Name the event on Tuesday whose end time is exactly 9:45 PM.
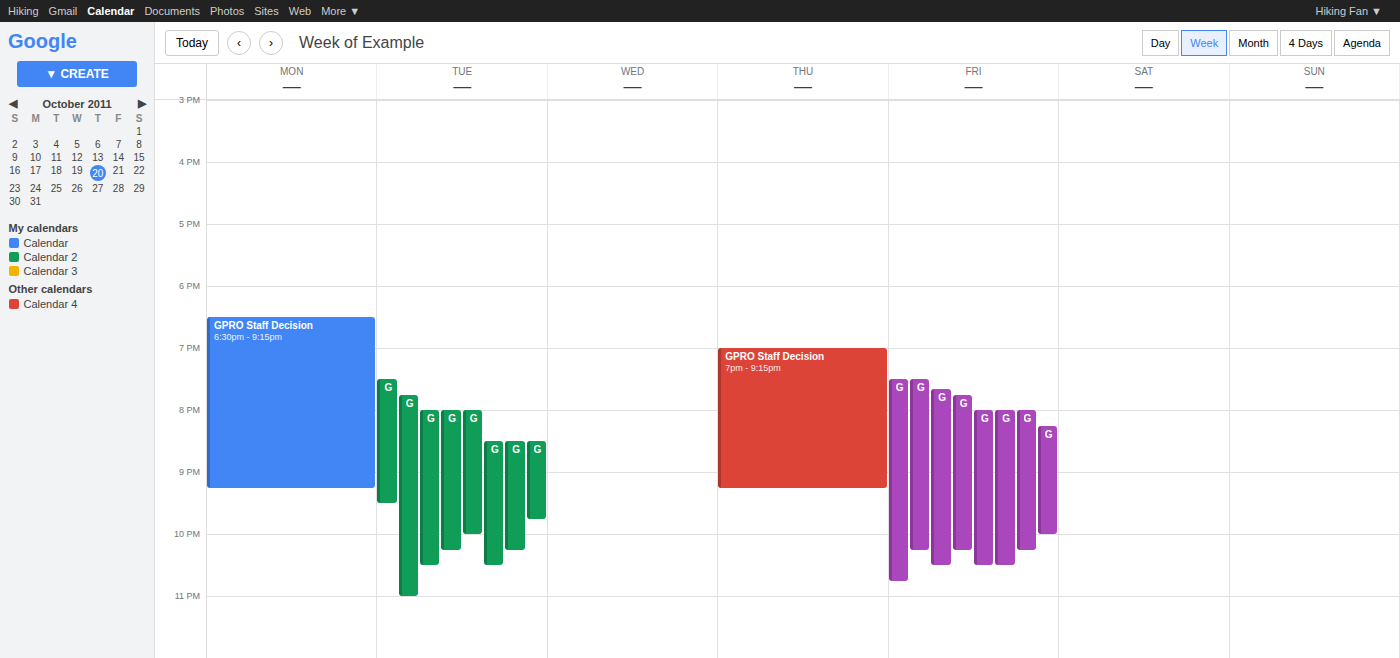
"GPRO Race #4 Singapore"